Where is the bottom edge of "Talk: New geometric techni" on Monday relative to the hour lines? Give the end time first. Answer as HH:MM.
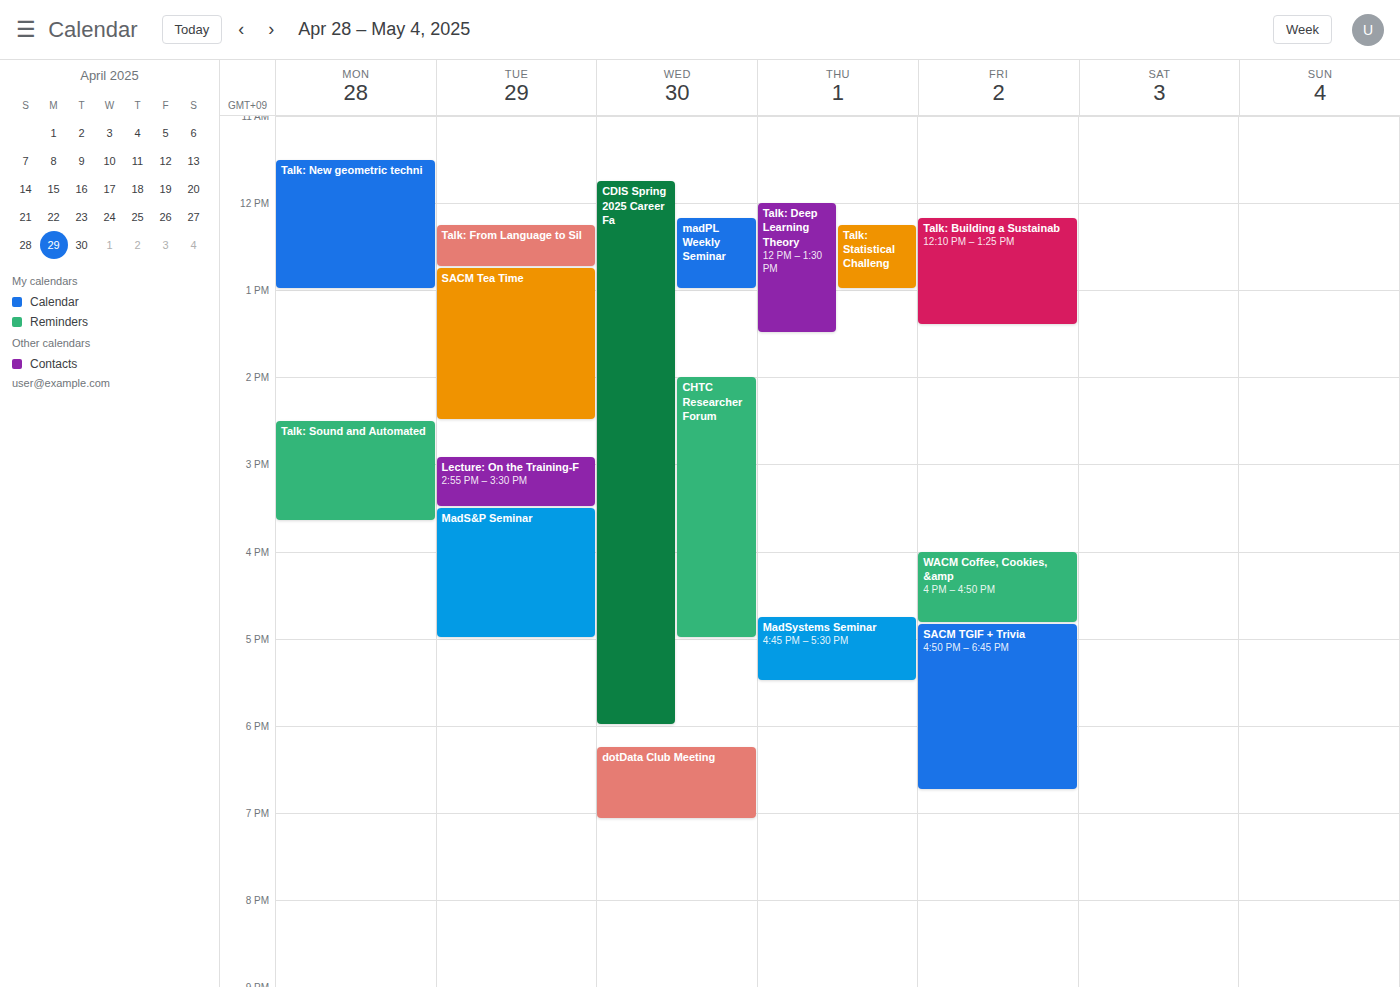
13:00 -- exactly on the 13:00 line.